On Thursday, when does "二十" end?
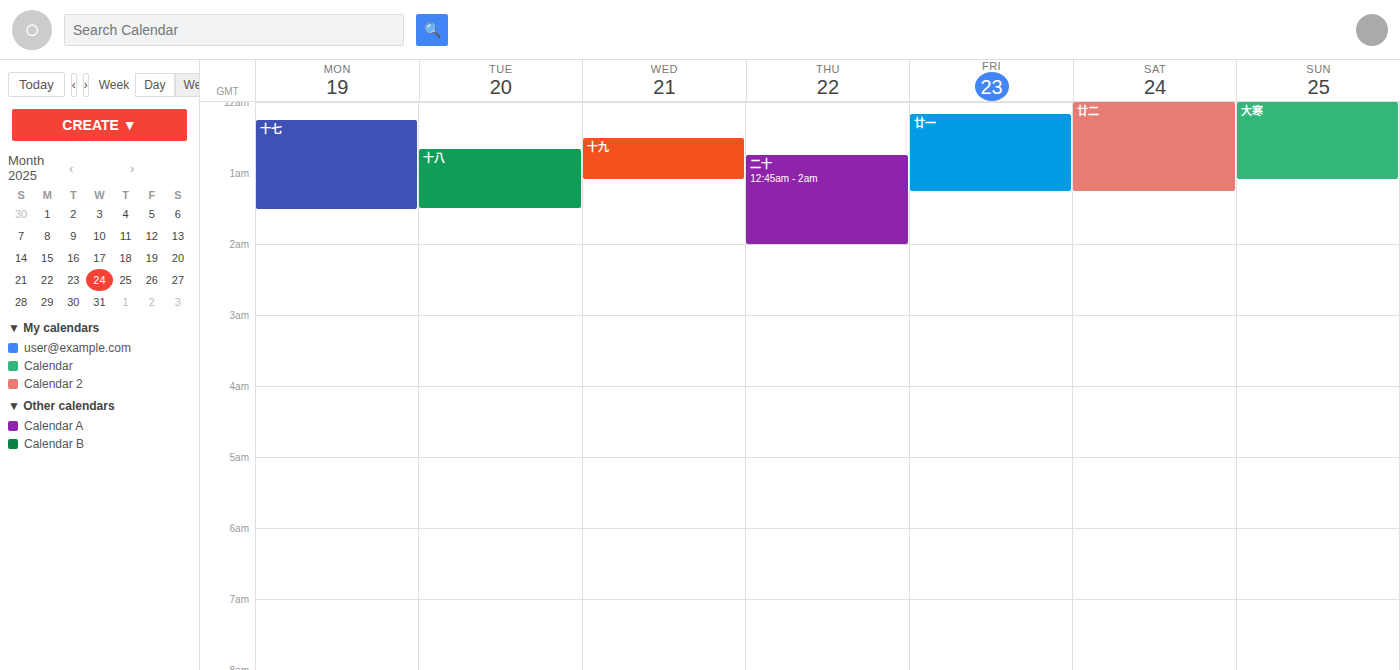
2:00 AM